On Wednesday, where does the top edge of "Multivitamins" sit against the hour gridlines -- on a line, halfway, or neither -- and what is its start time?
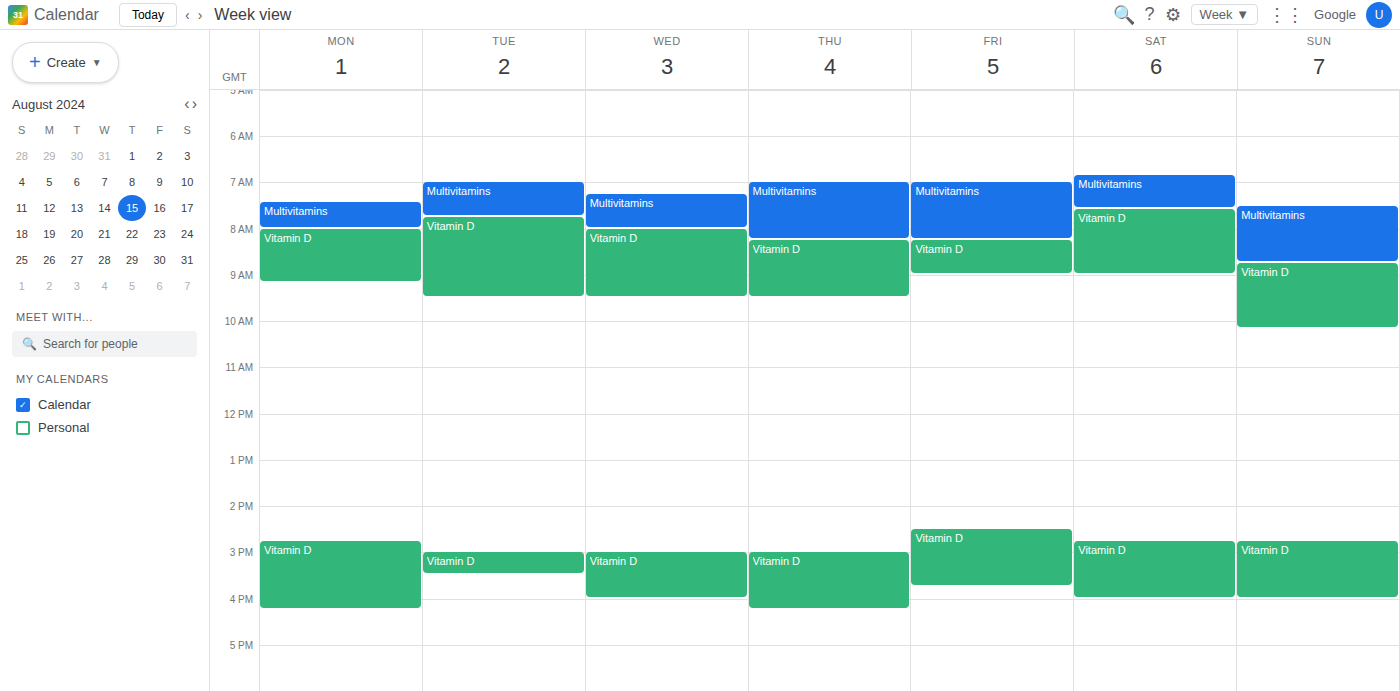
07:15 -- neither: a quarter of the way from the 07:00 line to the 08:00 line.